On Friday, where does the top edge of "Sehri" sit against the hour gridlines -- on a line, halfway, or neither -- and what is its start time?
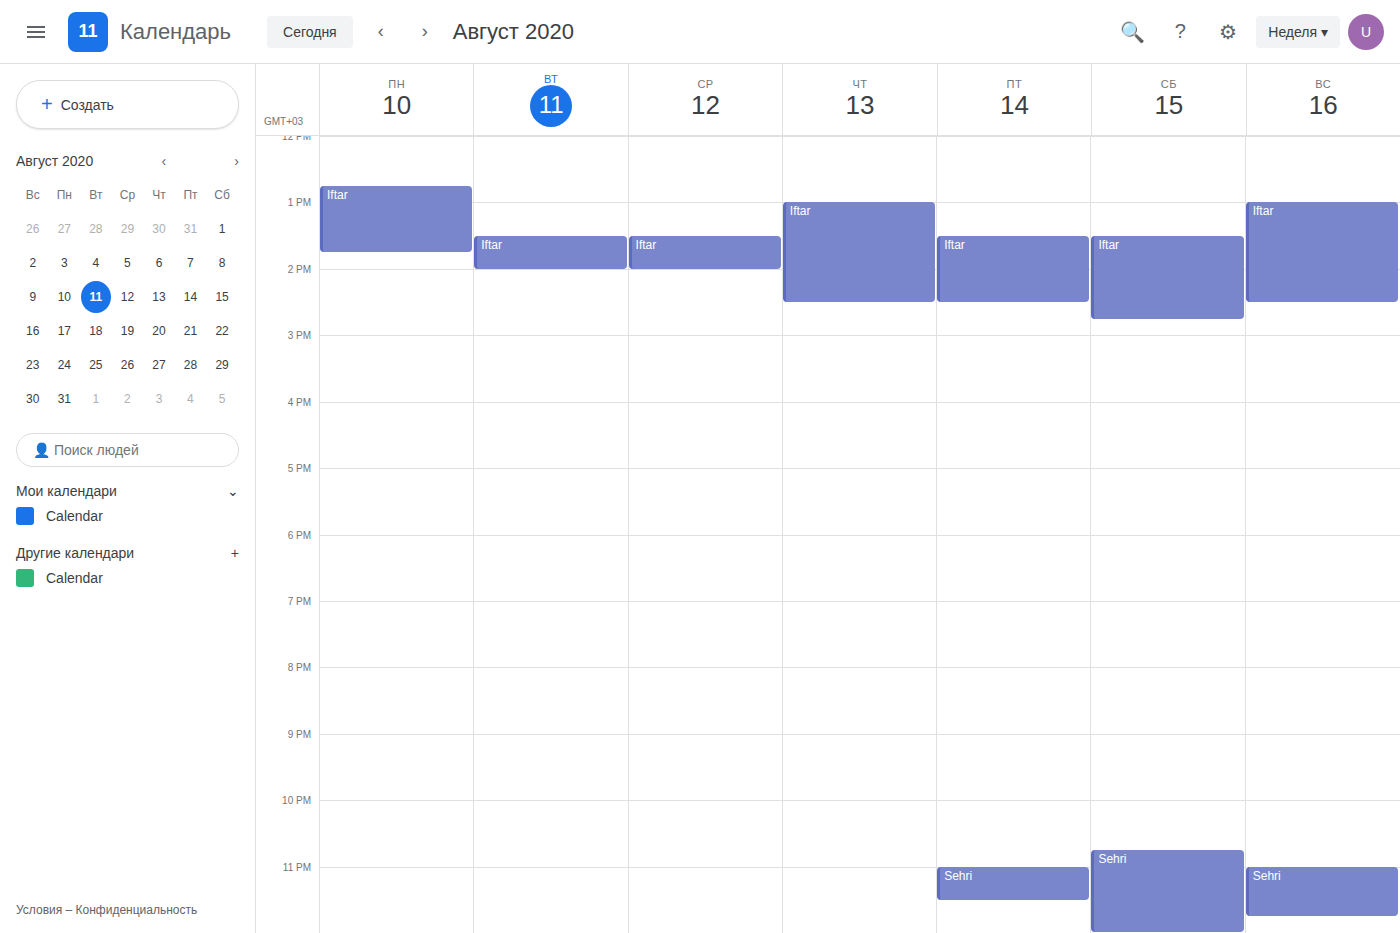
11:00 PM -- exactly on the 11 PM line.